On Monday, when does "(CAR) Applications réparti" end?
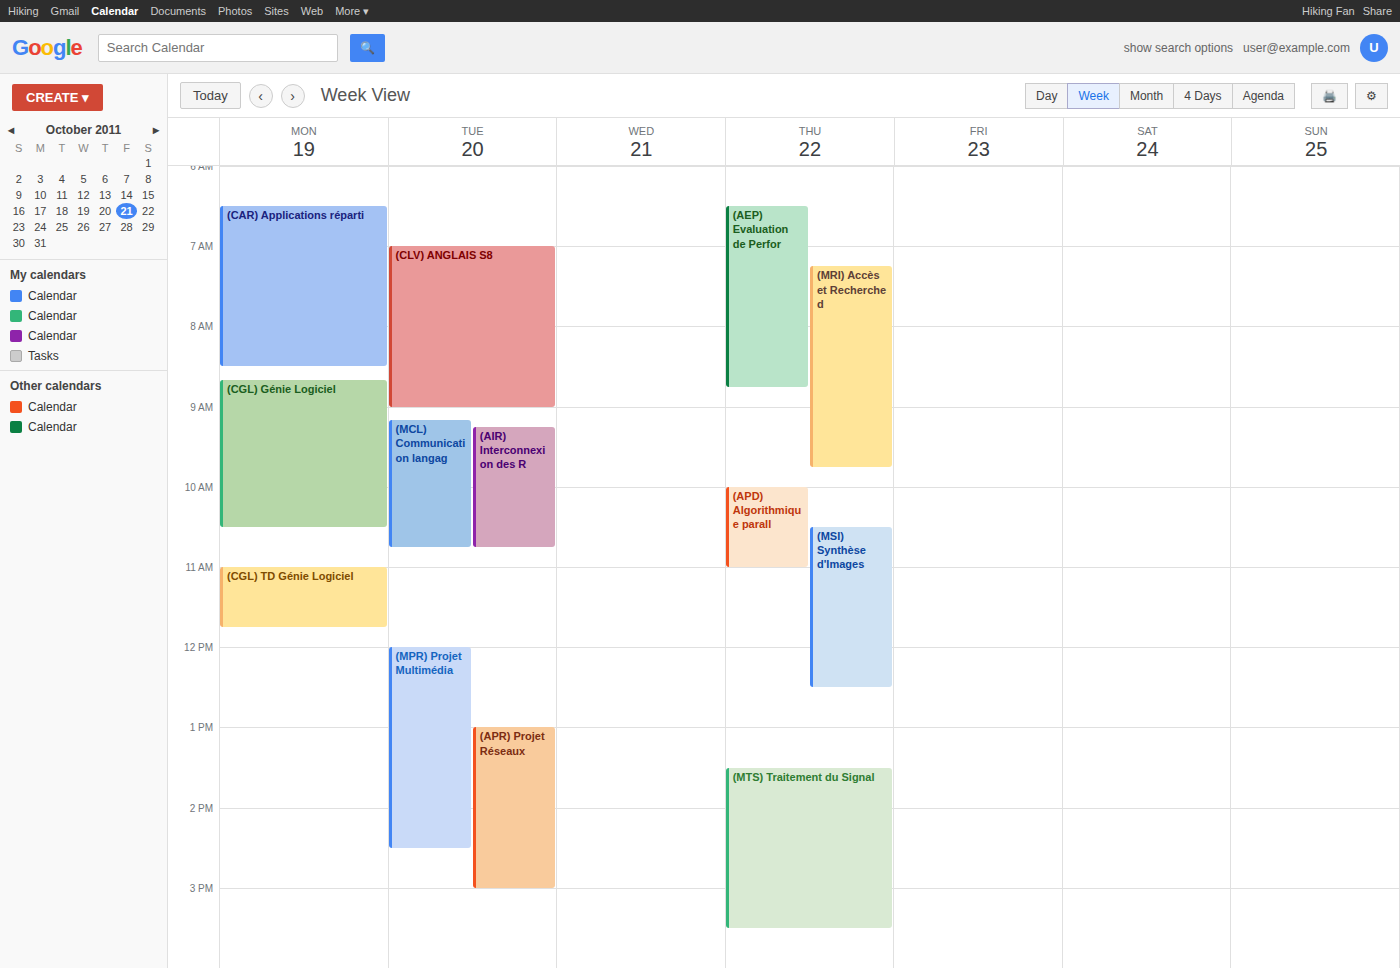
8:30 AM